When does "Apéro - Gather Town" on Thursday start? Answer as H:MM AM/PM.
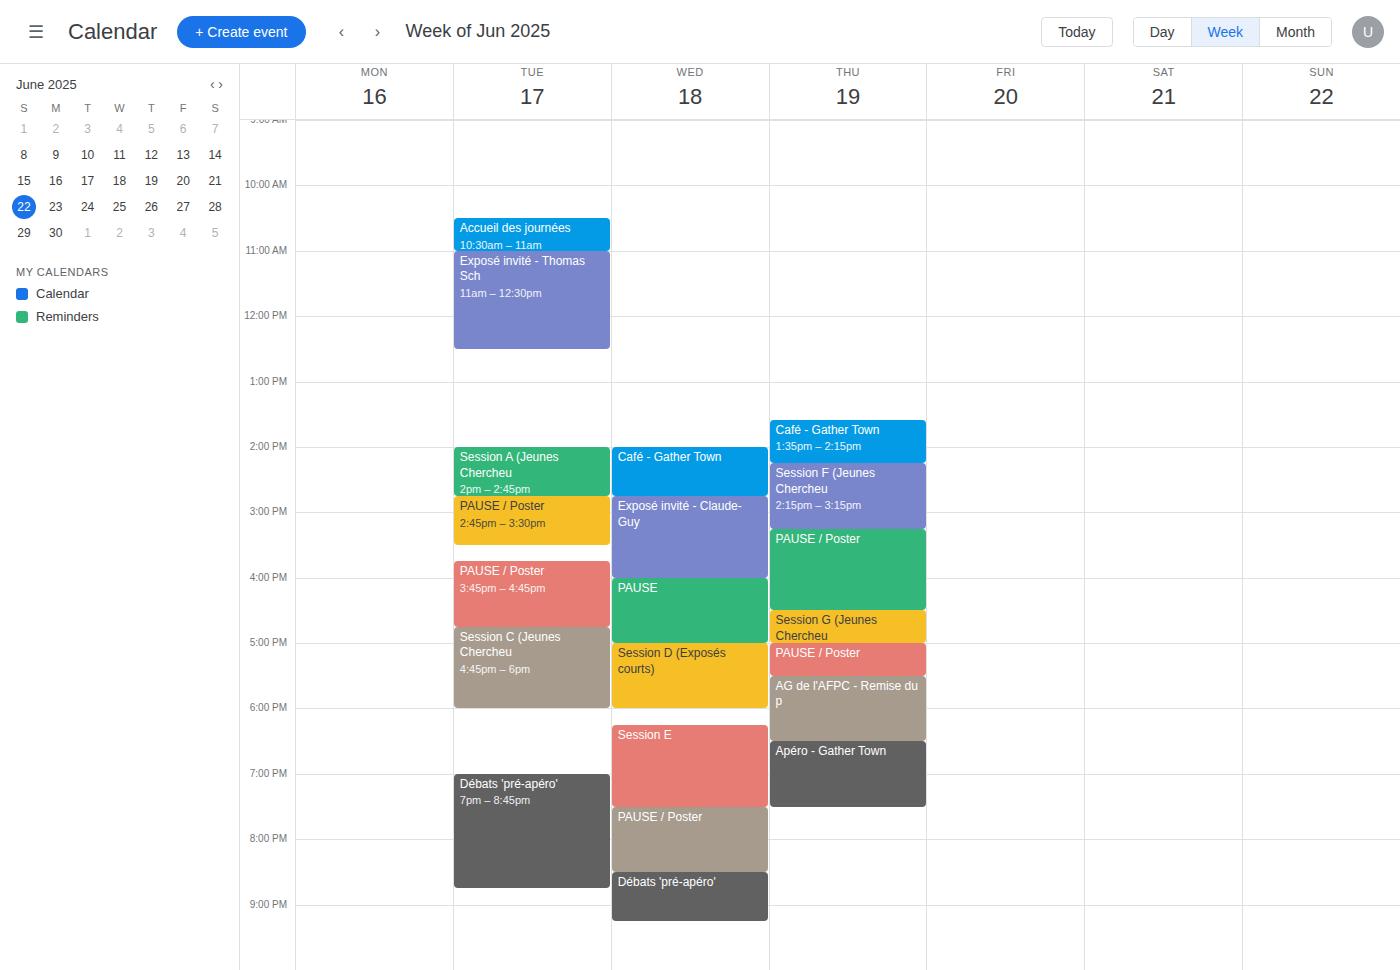
6:30 PM